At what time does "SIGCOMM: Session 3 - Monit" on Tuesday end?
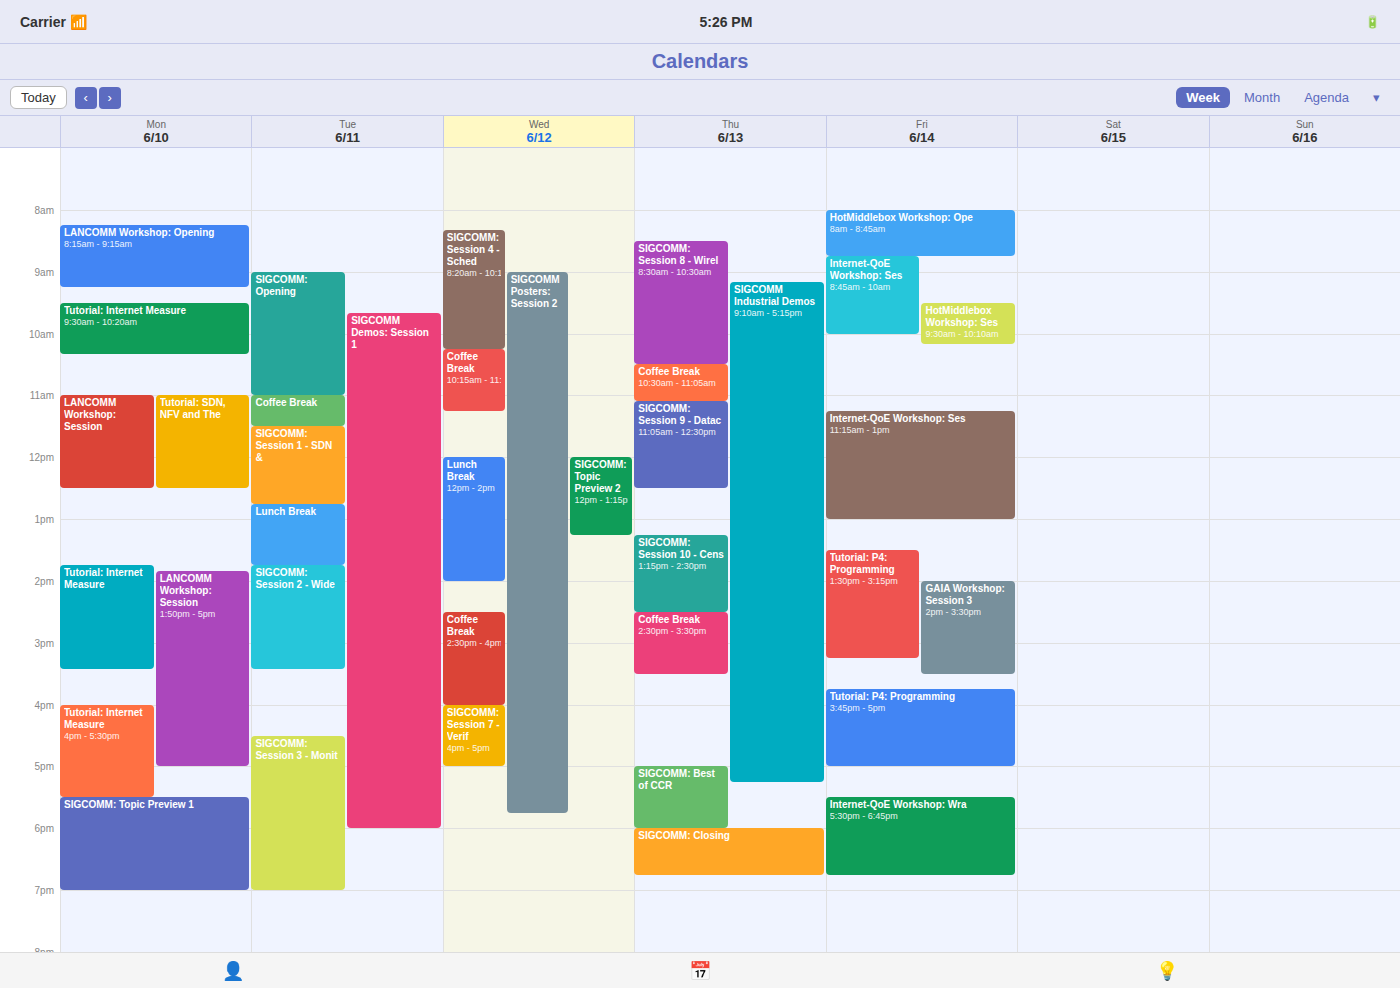
7:00 PM